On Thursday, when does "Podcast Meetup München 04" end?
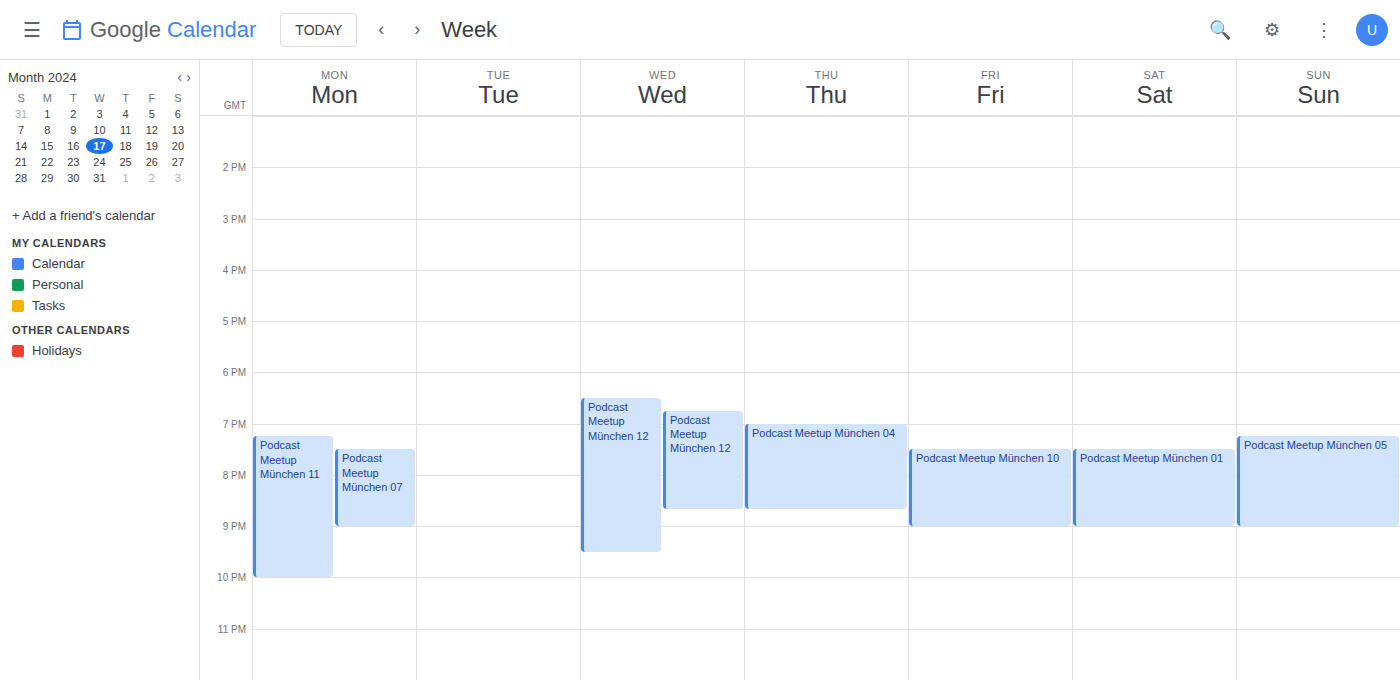
20:40